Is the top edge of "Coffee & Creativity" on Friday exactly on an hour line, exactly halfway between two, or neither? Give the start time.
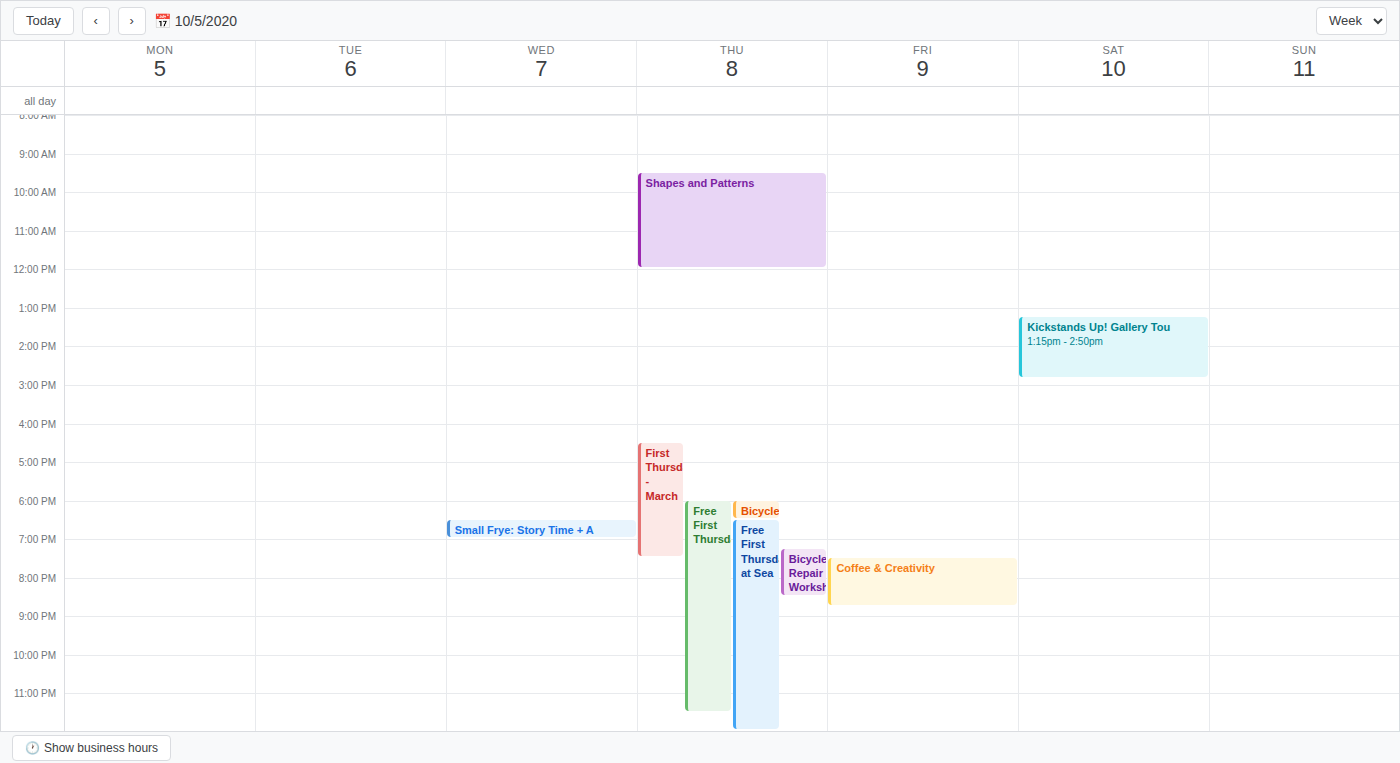
7:30 PM -- halfway between the 7 PM and 8 PM lines.